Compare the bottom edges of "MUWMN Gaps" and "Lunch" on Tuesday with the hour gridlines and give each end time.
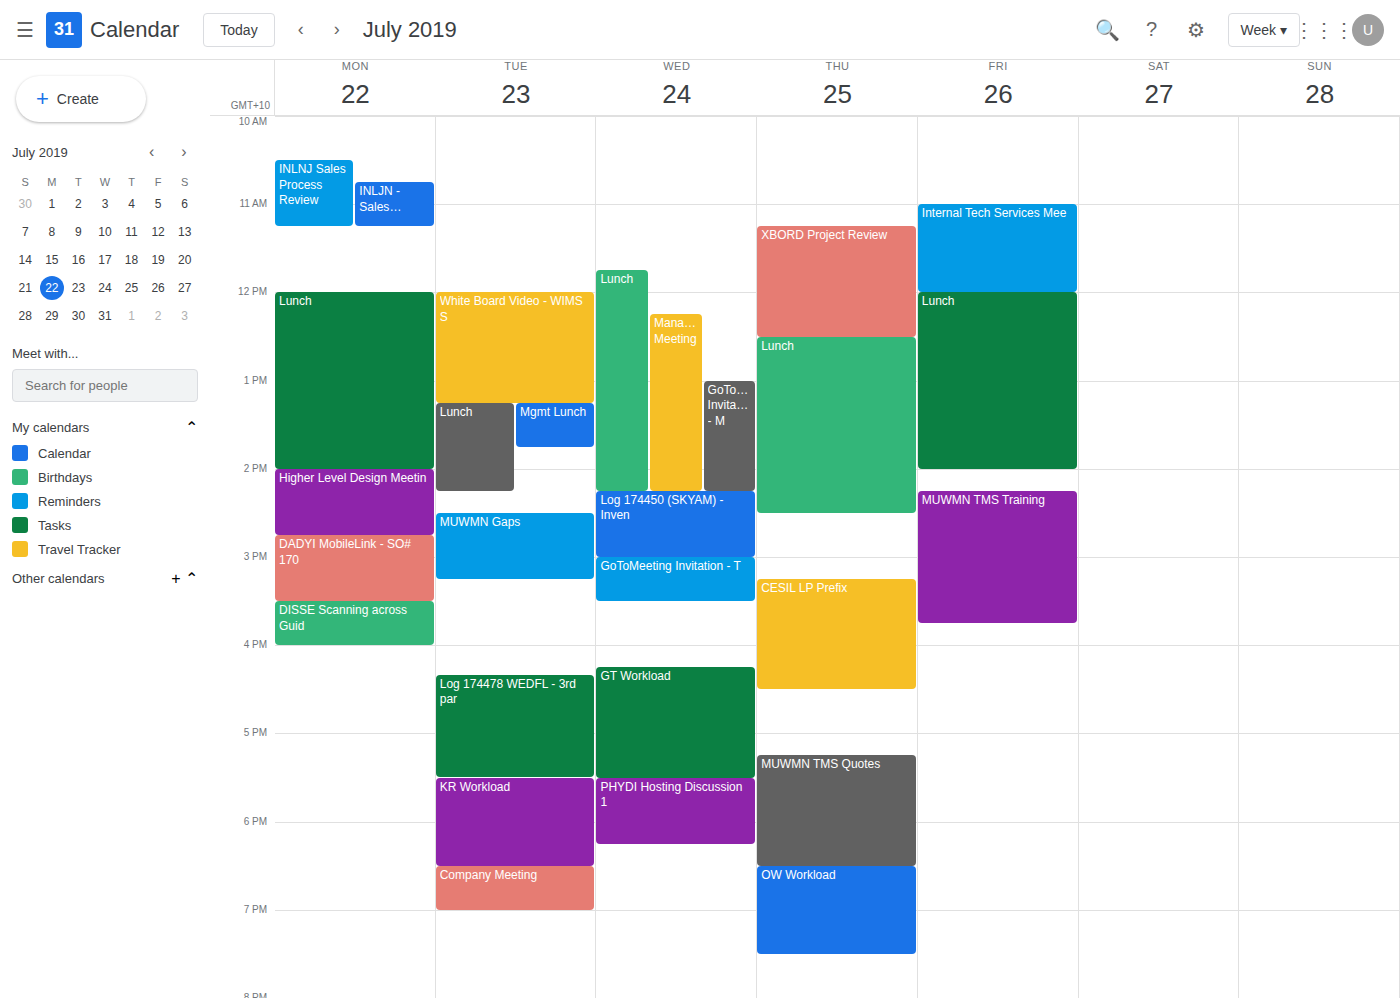
"MUWMN Gaps": 15:15, neither: a quarter of the way from the 15:00 line to the 16:00 line. "Lunch": 14:15, neither: a quarter of the way from the 14:00 line to the 15:00 line.